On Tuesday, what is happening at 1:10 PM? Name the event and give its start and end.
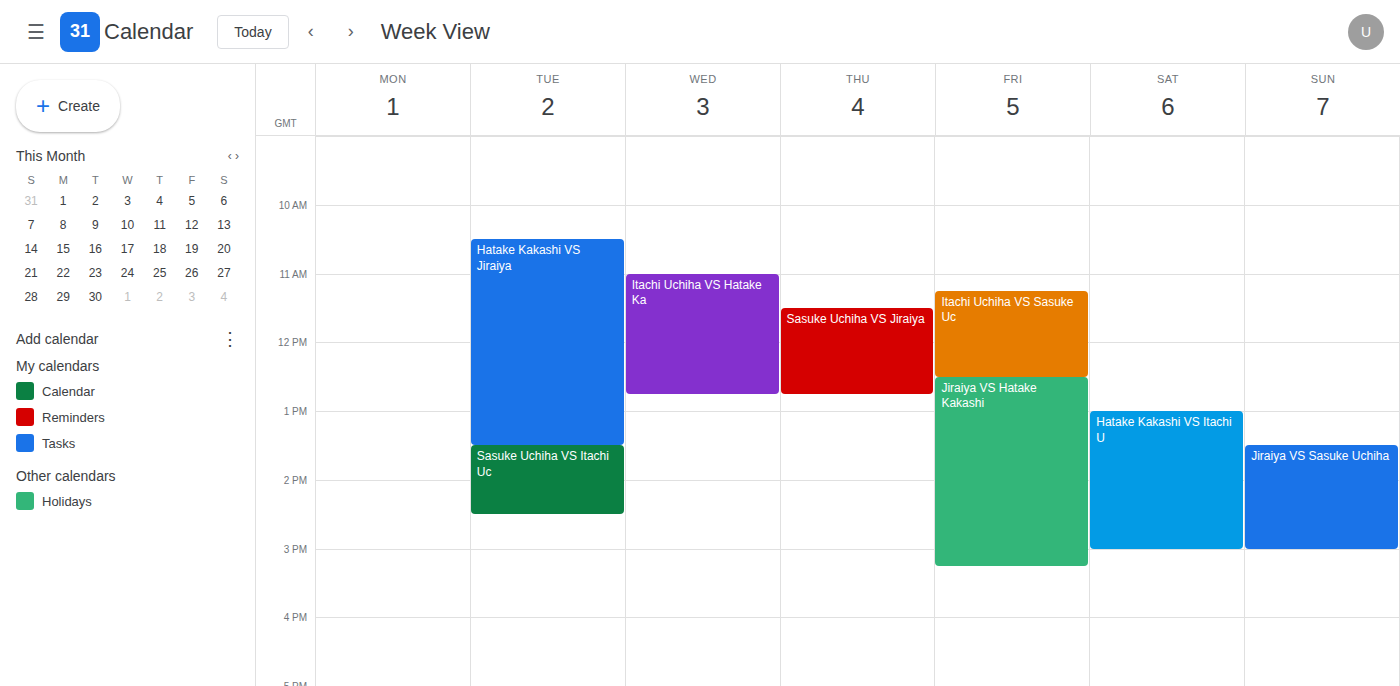
"Hatake Kakashi VS Jiraiya", 10:30 AM to 1:30 PM